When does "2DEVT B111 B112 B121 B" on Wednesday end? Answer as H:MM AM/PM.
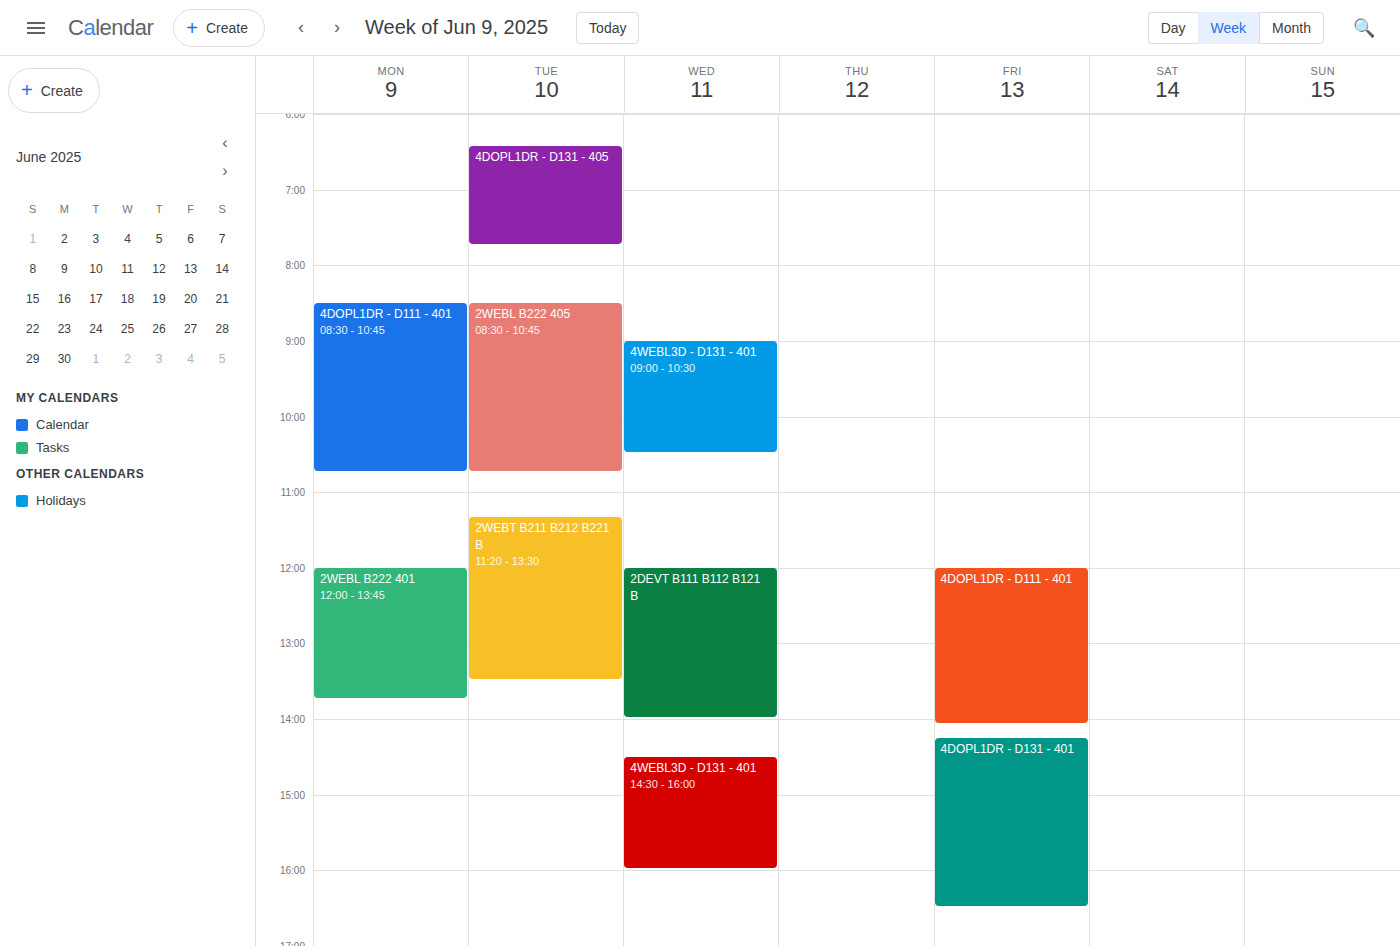
2:00 PM